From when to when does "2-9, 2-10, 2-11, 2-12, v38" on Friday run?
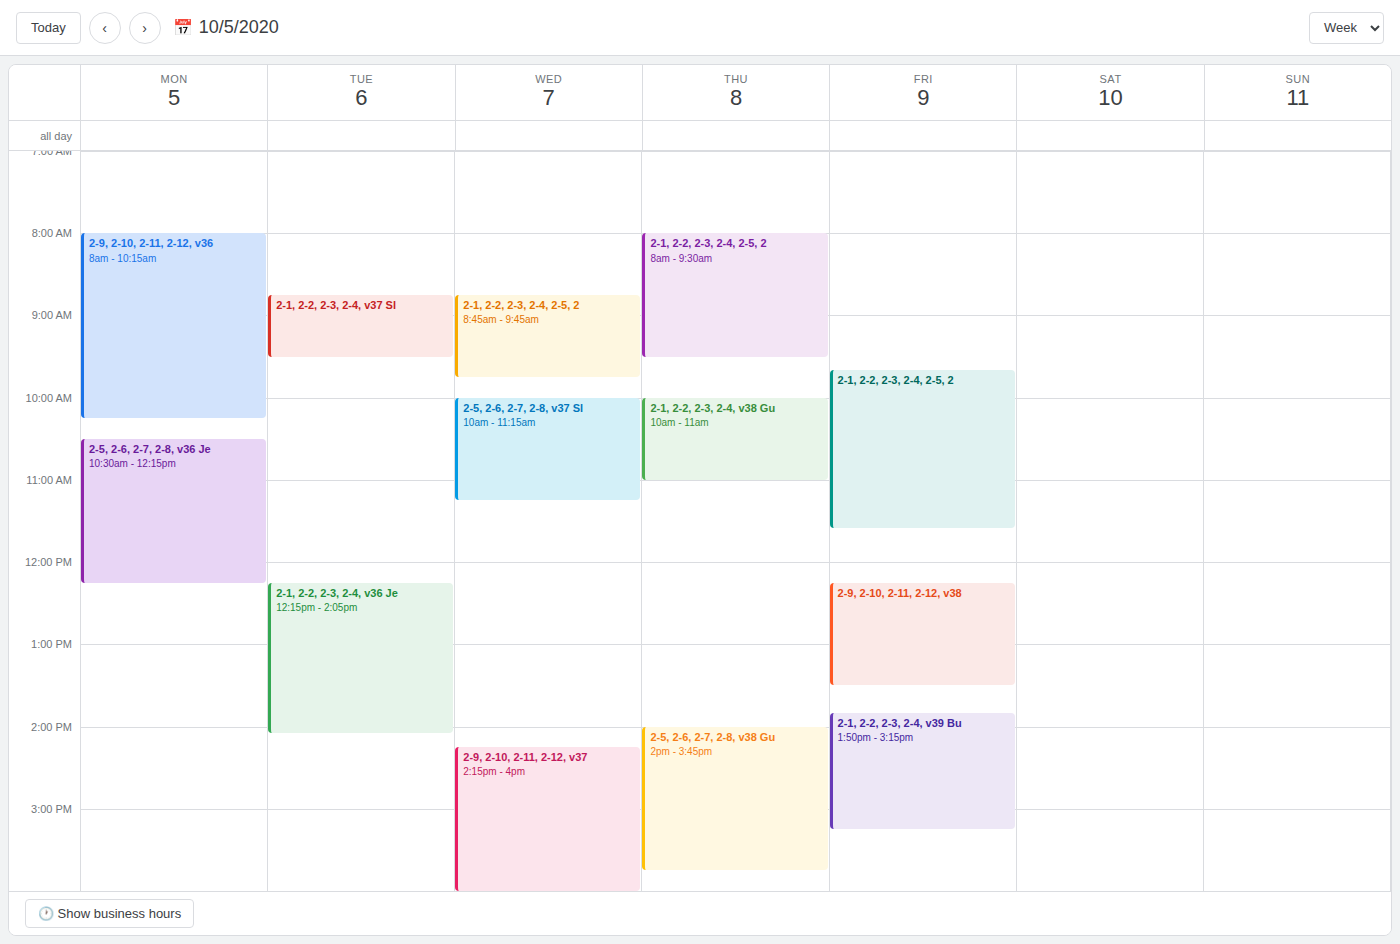
12:15 PM to 1:30 PM